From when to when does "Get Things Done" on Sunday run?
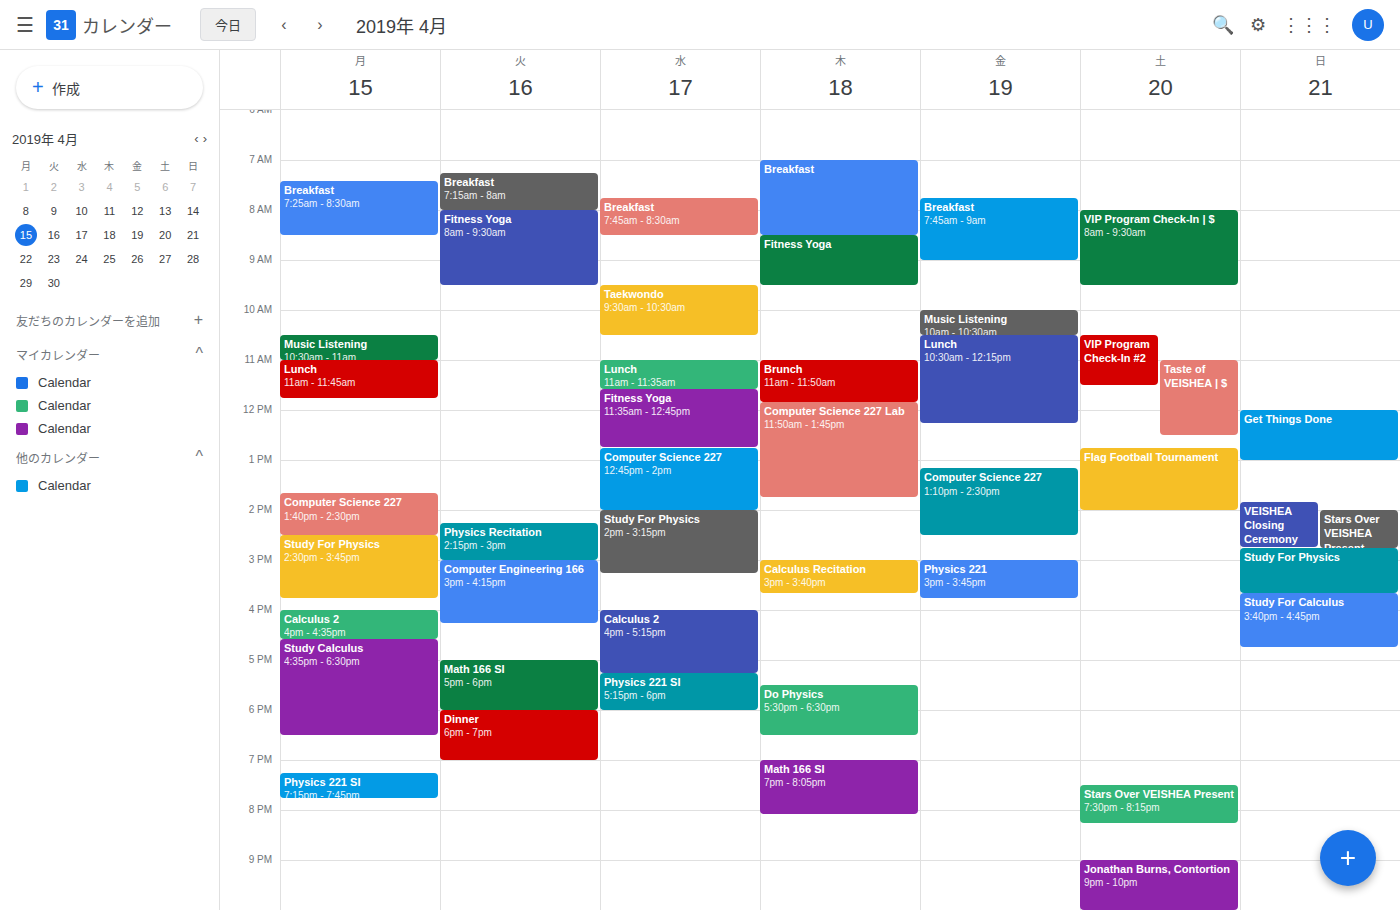
12:00 to 13:00